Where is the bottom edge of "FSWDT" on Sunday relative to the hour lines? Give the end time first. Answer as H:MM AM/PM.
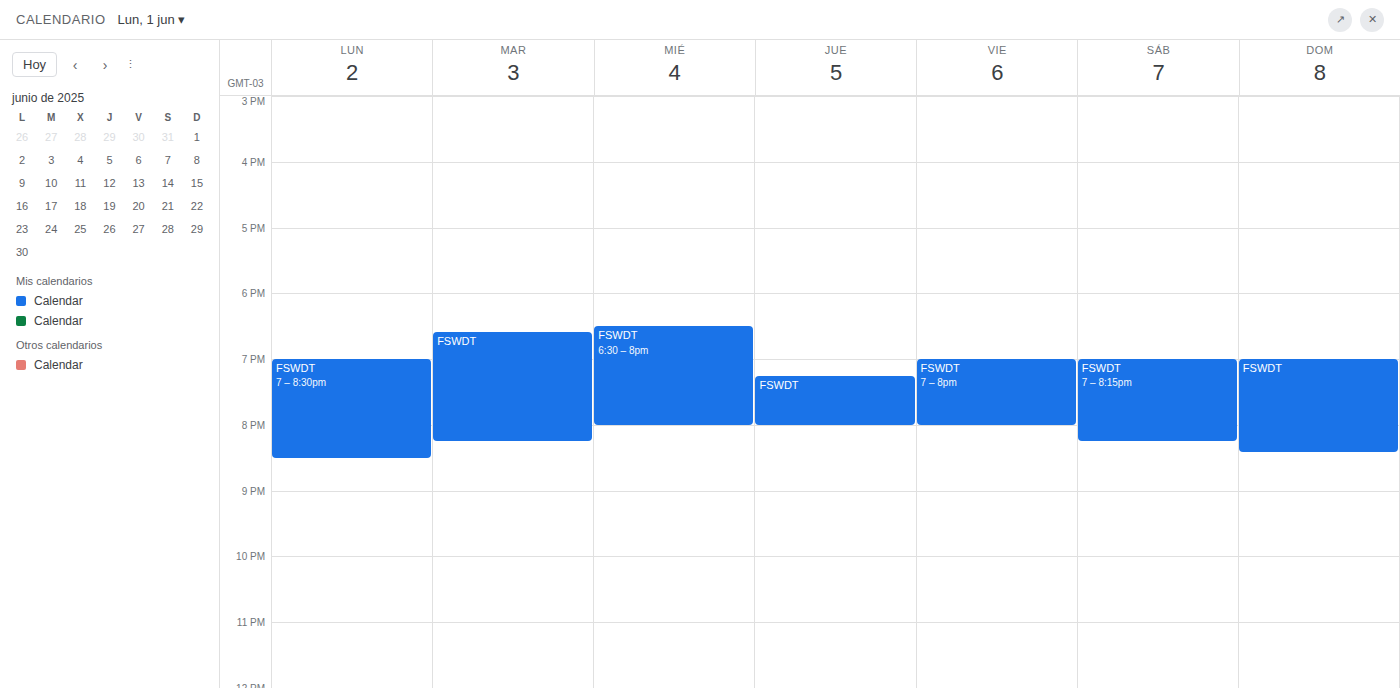
8:25 PM -- neither: 25 minutes below the 8 PM line and 35 minutes above the 9 PM line.